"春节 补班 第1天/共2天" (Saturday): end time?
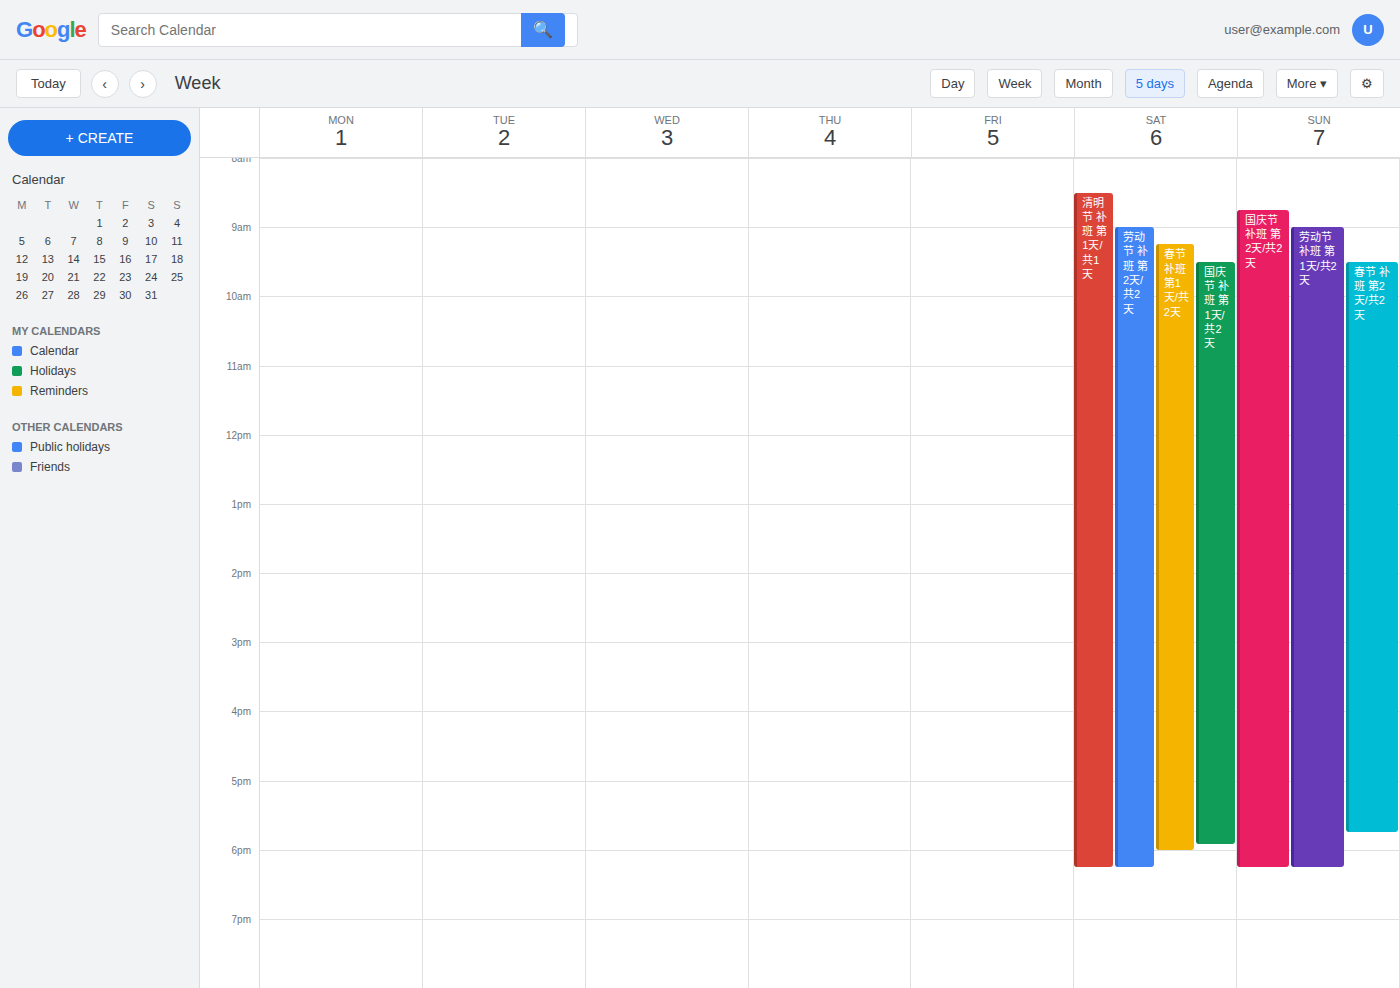
6:00 PM